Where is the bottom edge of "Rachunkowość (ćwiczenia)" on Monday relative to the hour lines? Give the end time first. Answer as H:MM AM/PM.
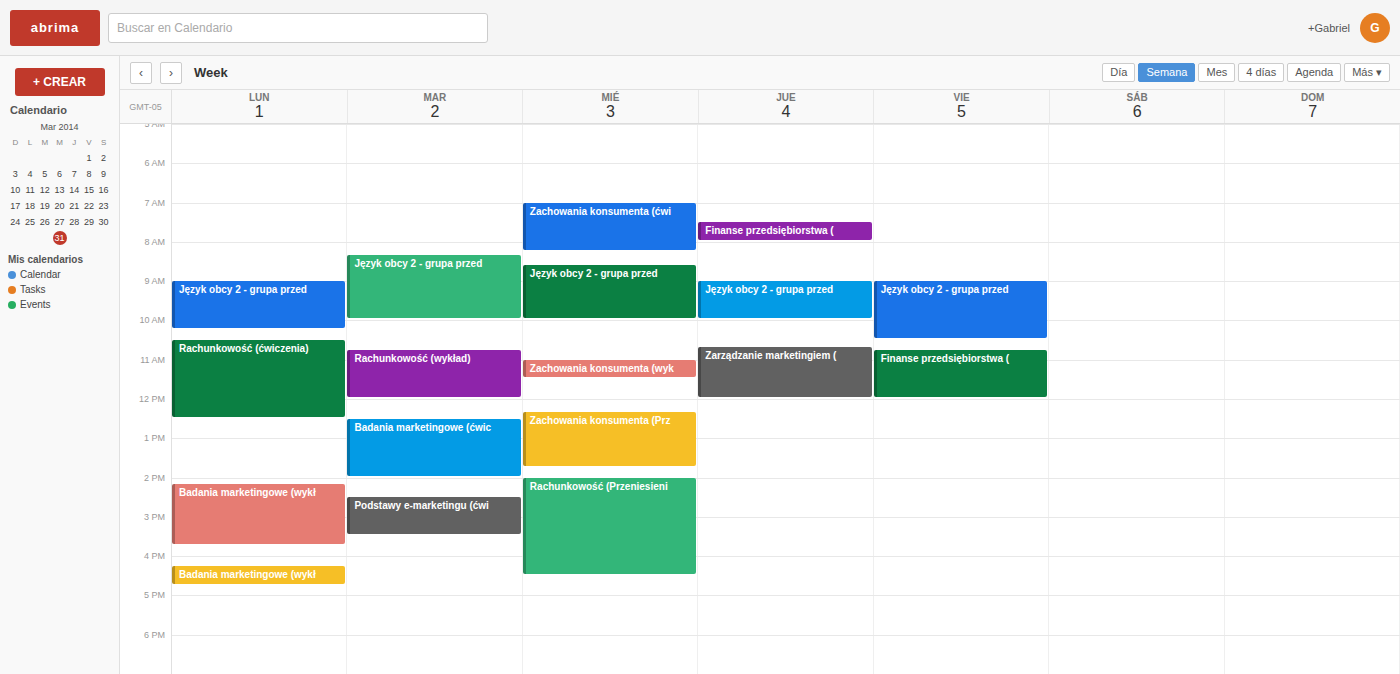
12:30 PM -- halfway between the 12 PM and 1 PM lines.